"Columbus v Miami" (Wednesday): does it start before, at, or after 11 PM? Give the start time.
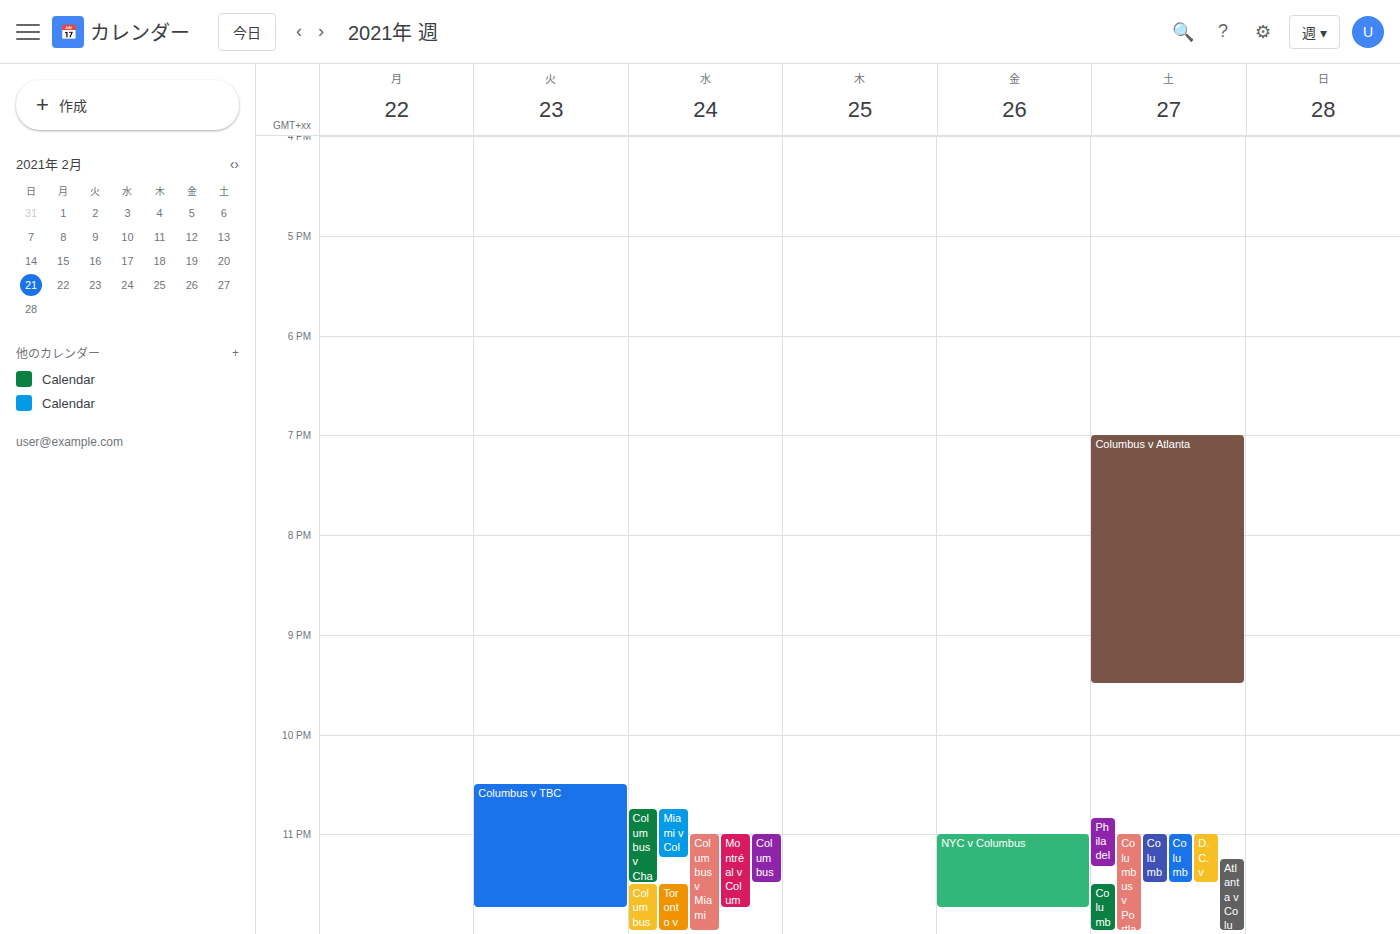
11:00 PM -- exactly at 11 PM, on the 11 PM line.